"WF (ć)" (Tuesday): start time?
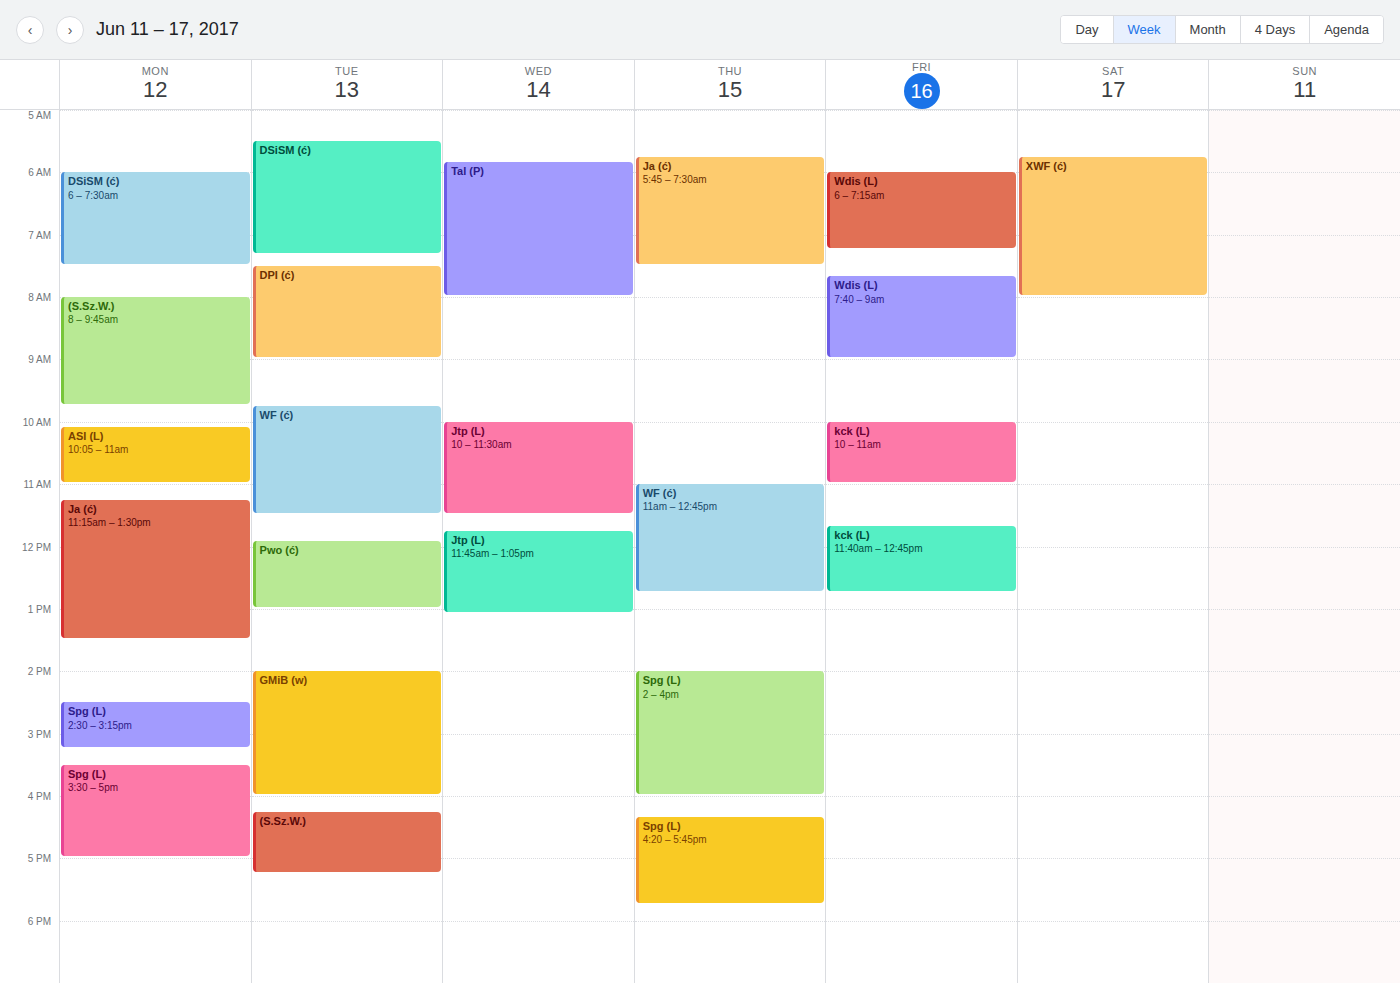
9:45 AM